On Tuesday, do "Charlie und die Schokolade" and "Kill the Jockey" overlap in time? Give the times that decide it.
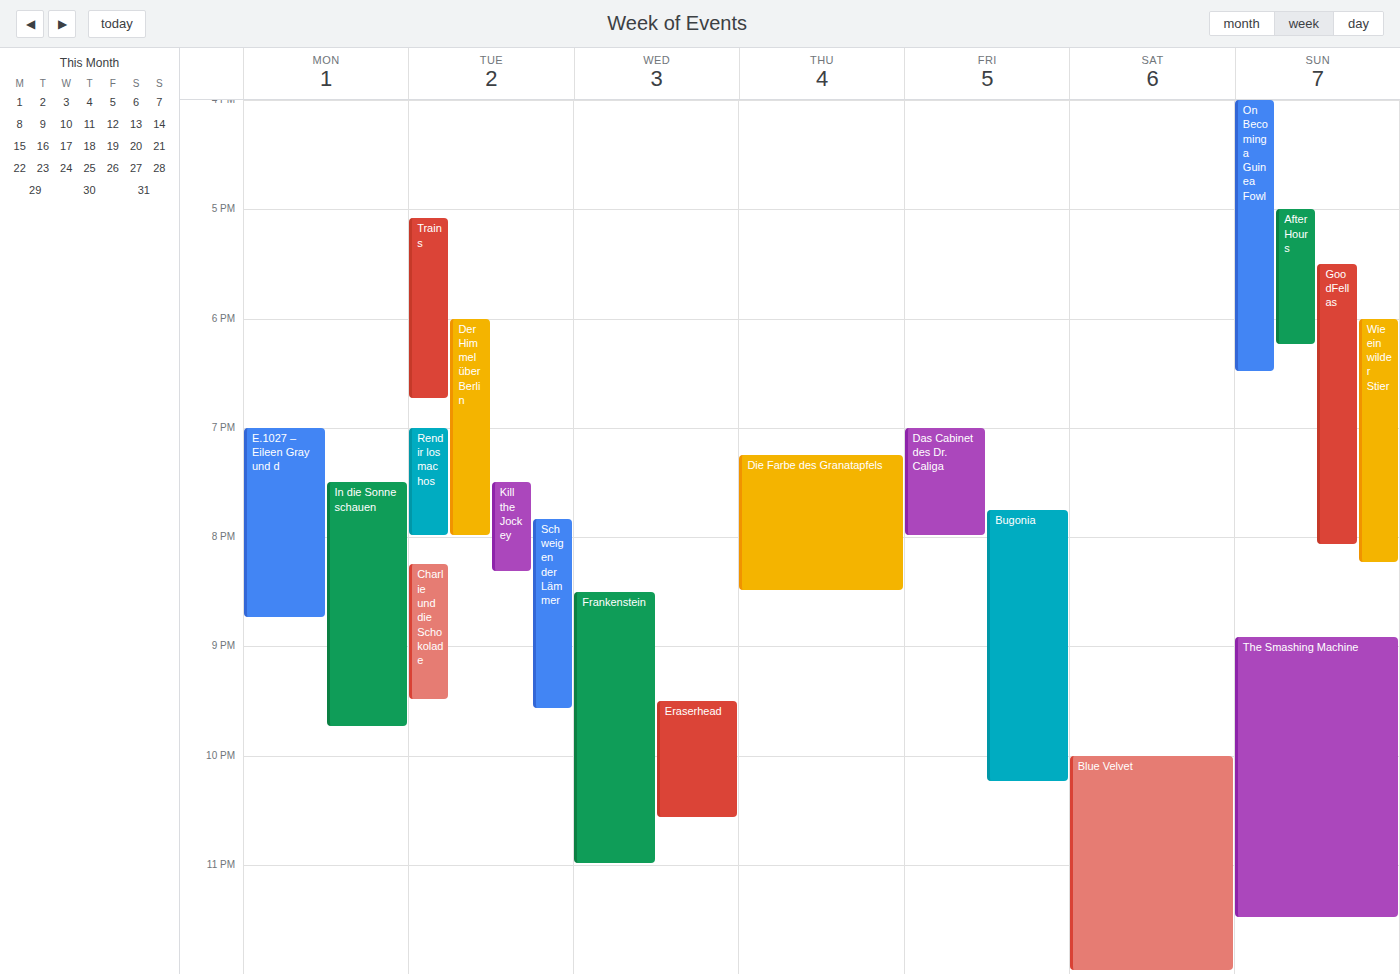
"Charlie und die Schokolade" starts at 8:15 PM, before "Kill the Jockey" ends at 8:20 PM -- they overlap.